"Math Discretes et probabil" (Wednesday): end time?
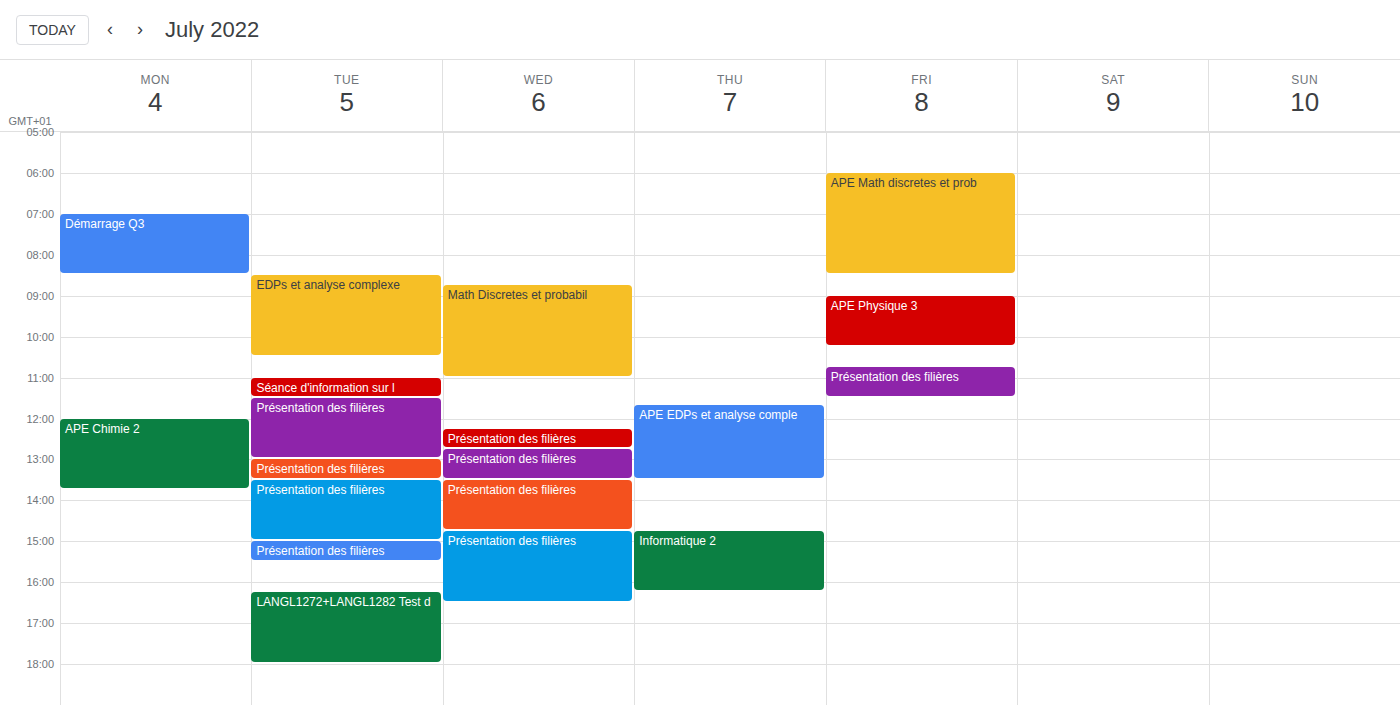
11:00 AM